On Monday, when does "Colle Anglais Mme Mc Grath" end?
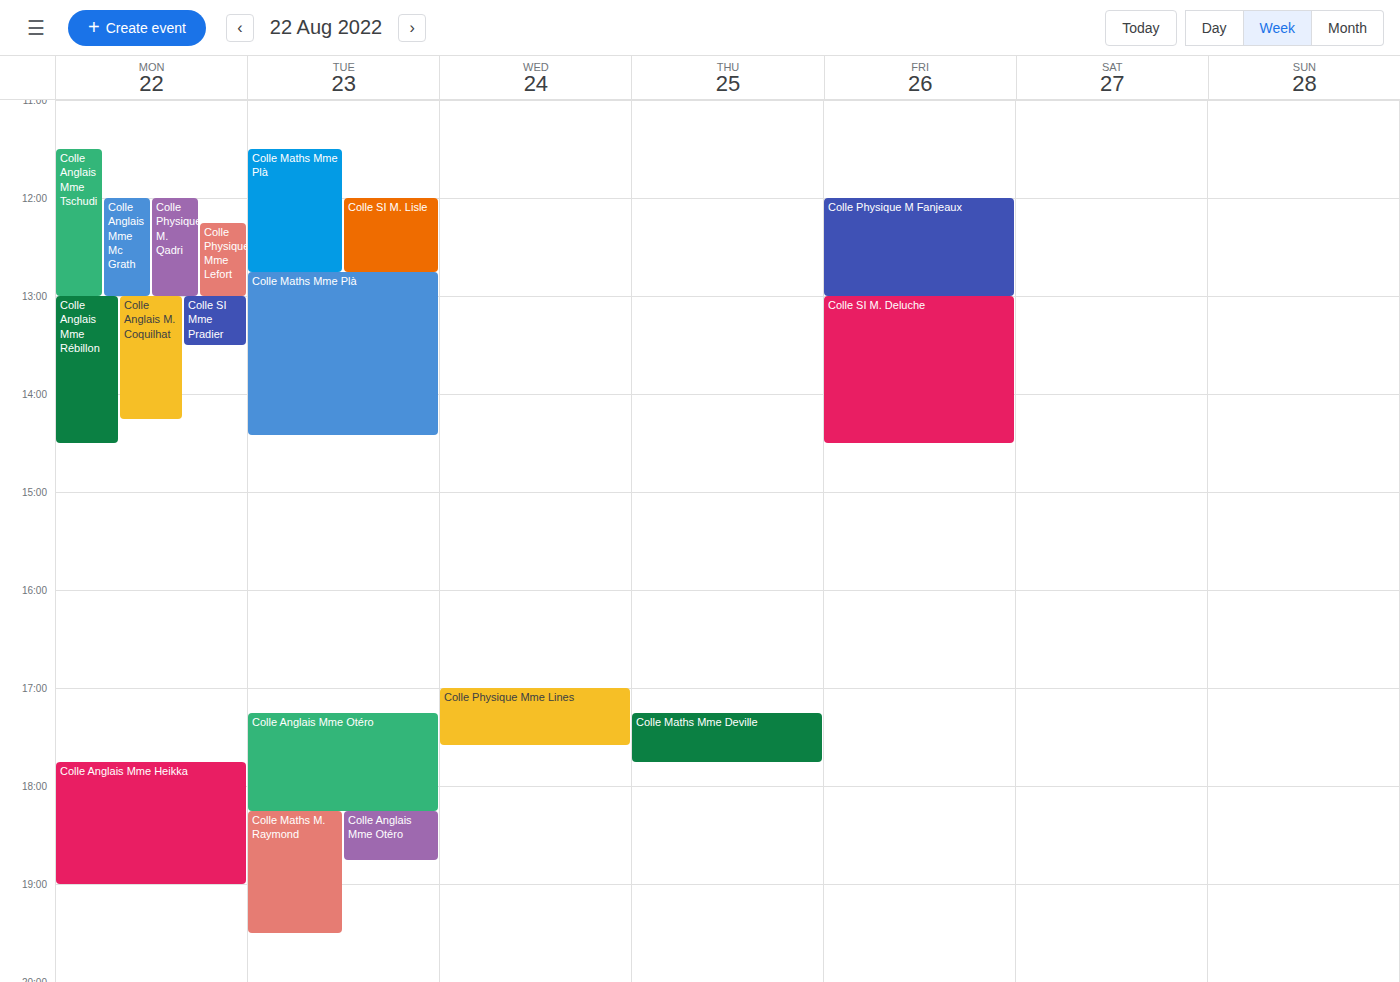
1:00 PM